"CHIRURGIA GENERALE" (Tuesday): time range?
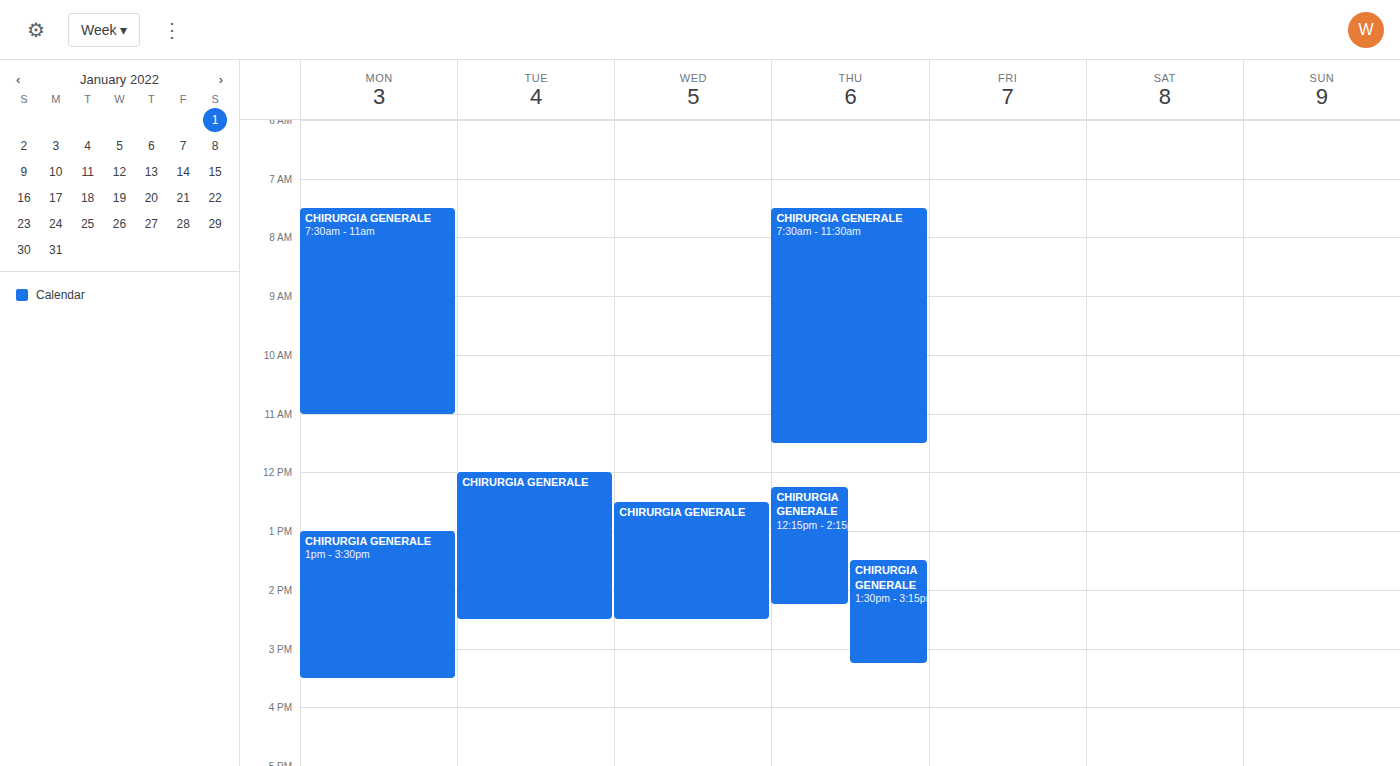
12:00 PM to 2:30 PM